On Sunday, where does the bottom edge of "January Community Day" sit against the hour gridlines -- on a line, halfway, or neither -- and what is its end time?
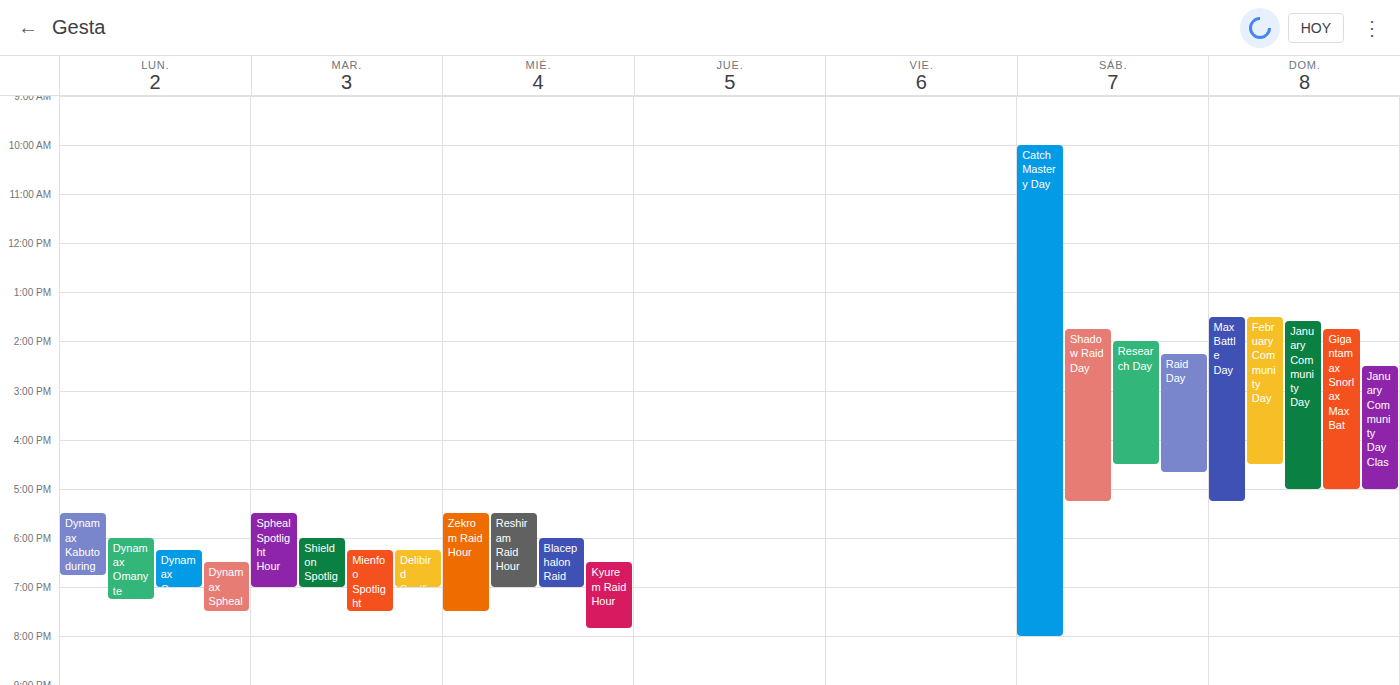
5:00 PM -- exactly on the 5 PM line.